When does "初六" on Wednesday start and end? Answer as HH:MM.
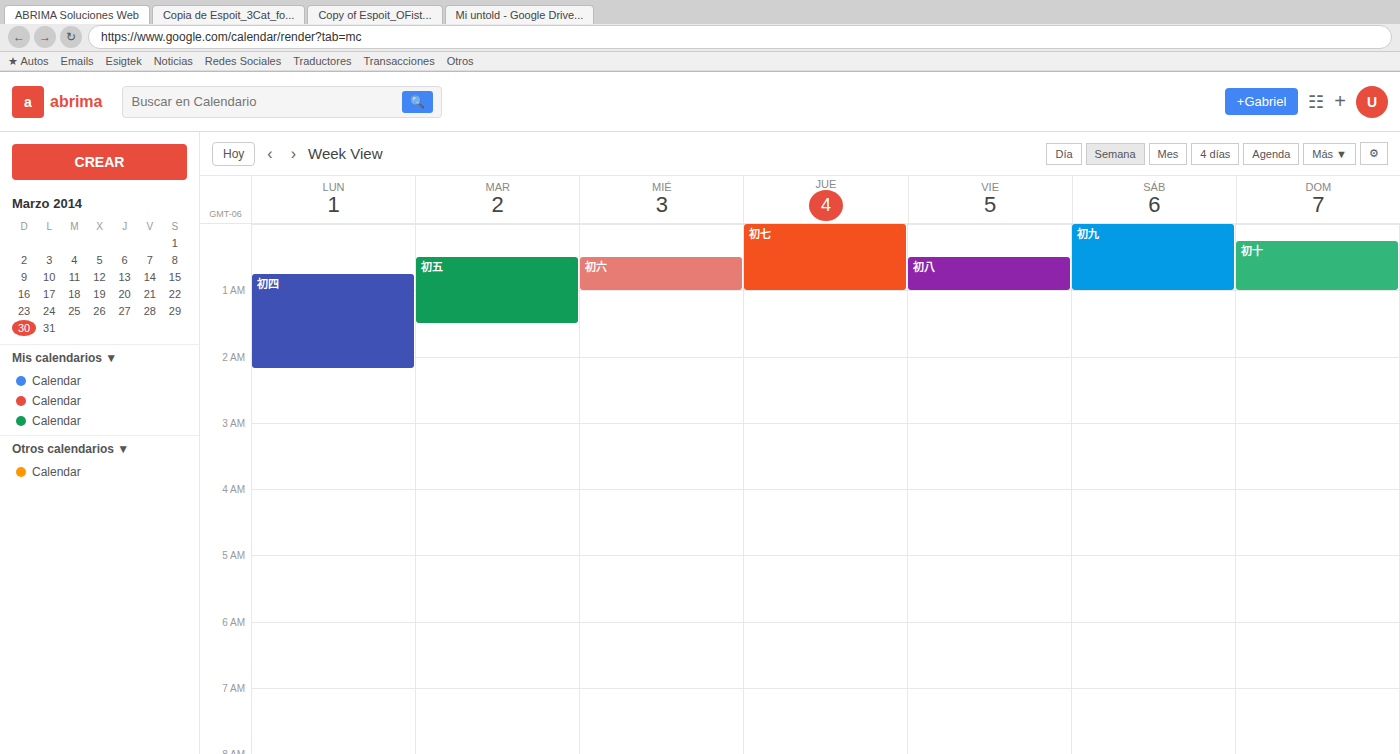
00:30 to 01:00